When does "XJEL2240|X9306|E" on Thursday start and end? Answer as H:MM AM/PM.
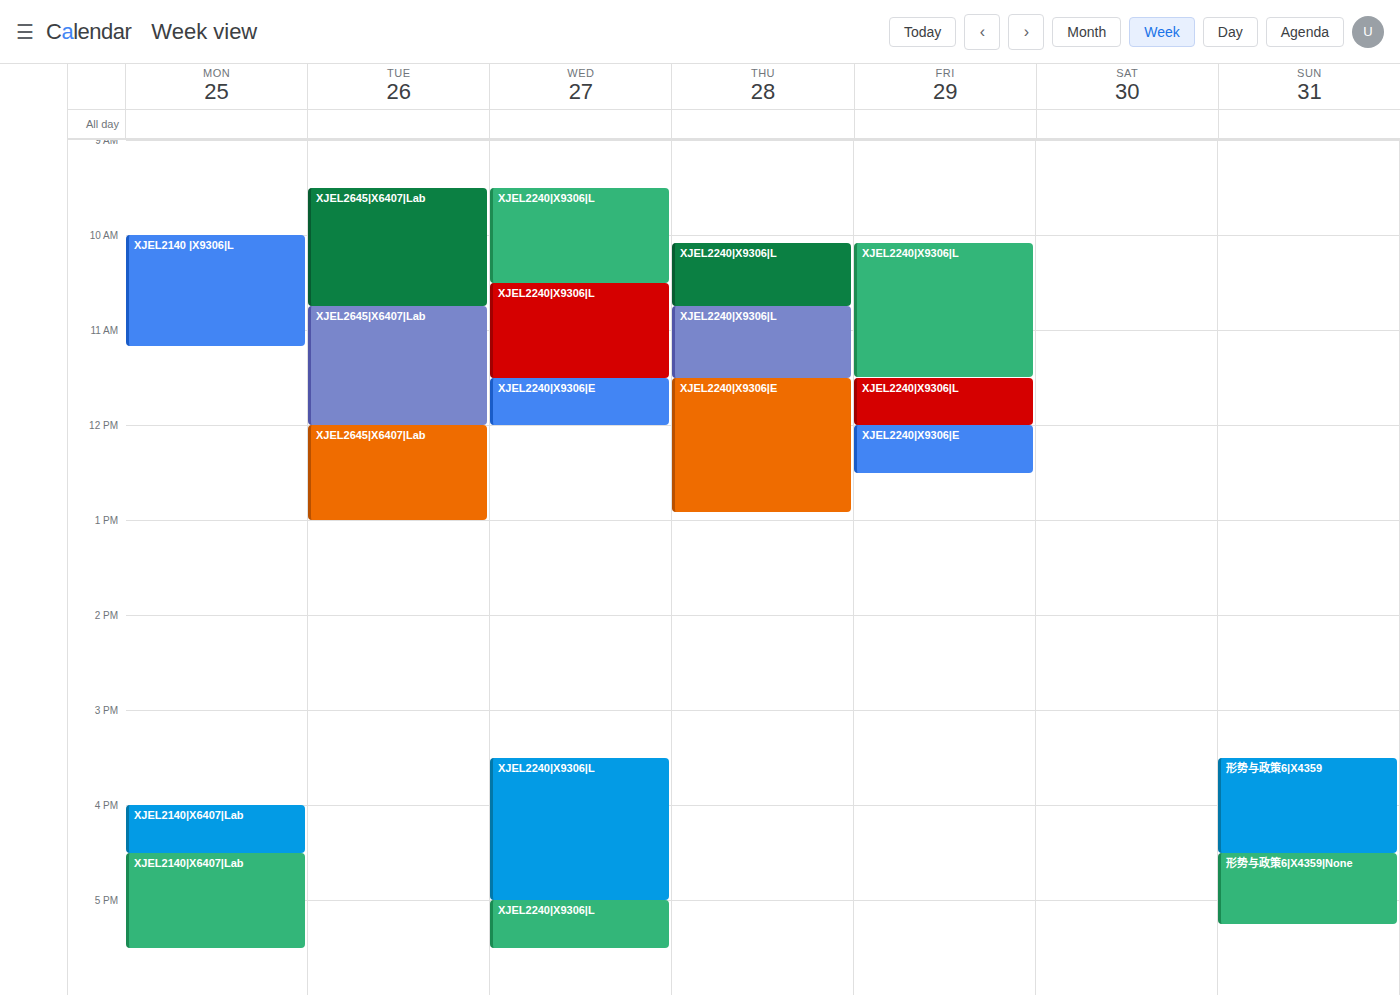
11:30 AM to 12:55 PM